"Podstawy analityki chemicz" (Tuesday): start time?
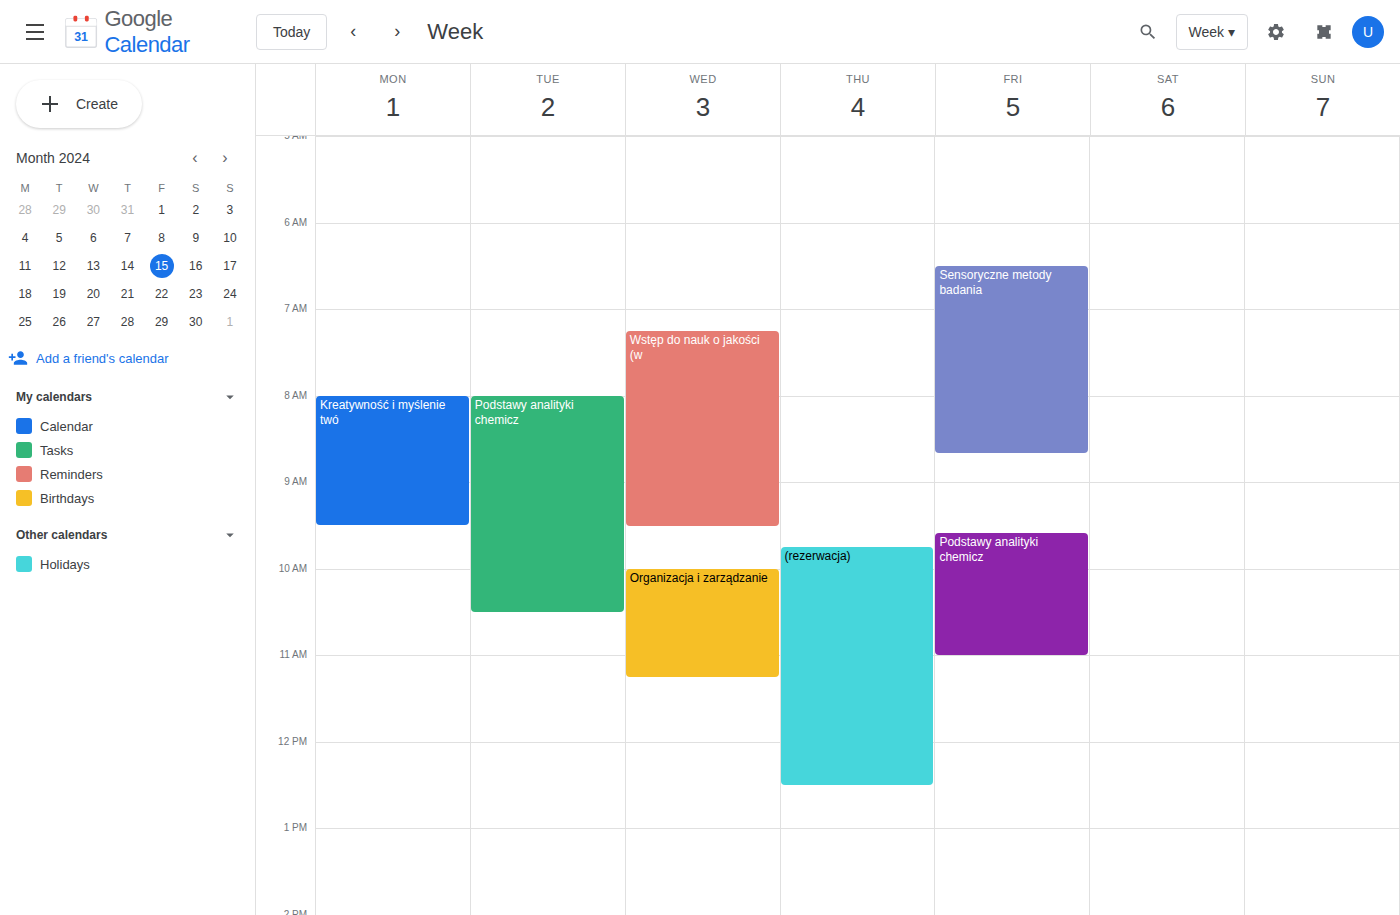
8:00 AM